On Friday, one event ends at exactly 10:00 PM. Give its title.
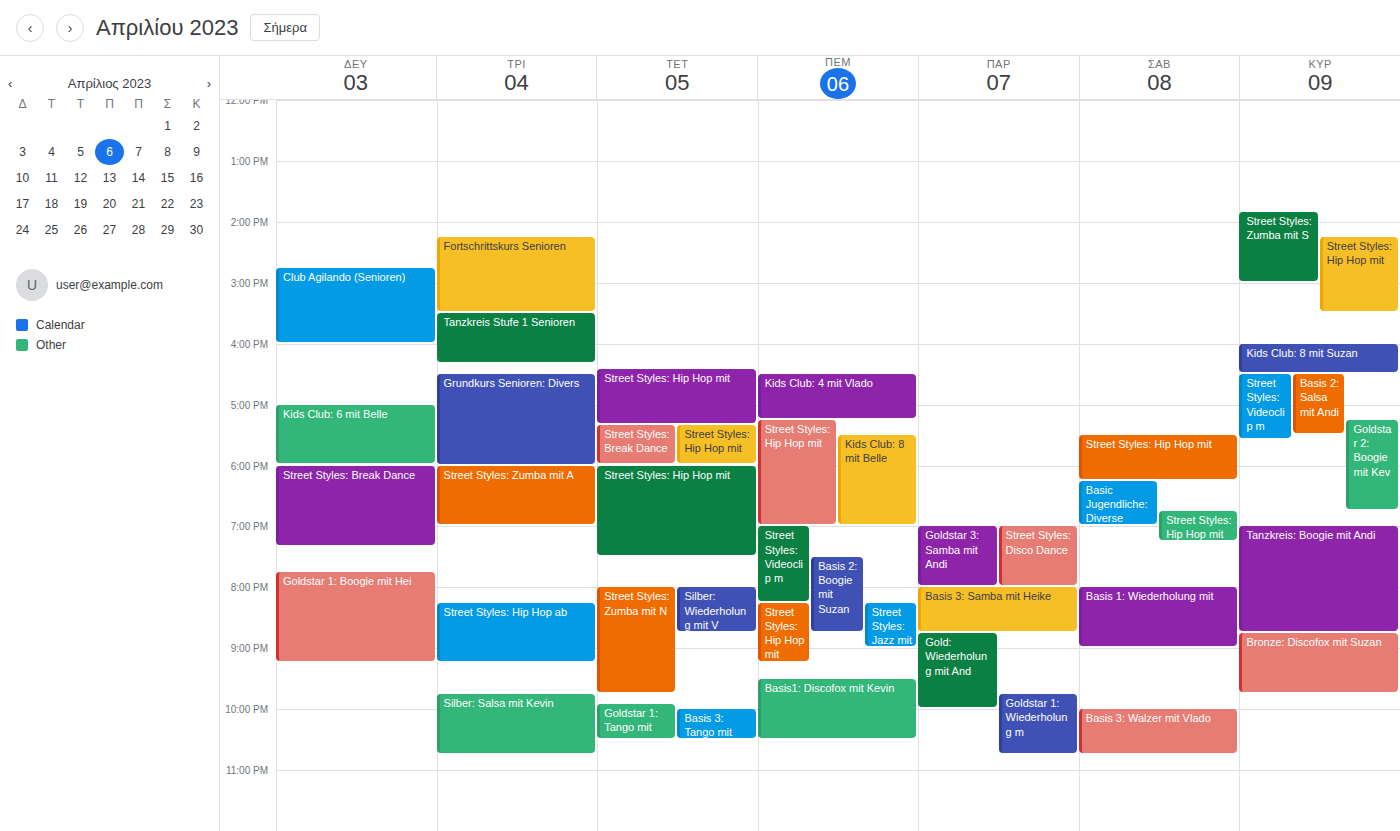
"Gold: Wiederholung mit And"